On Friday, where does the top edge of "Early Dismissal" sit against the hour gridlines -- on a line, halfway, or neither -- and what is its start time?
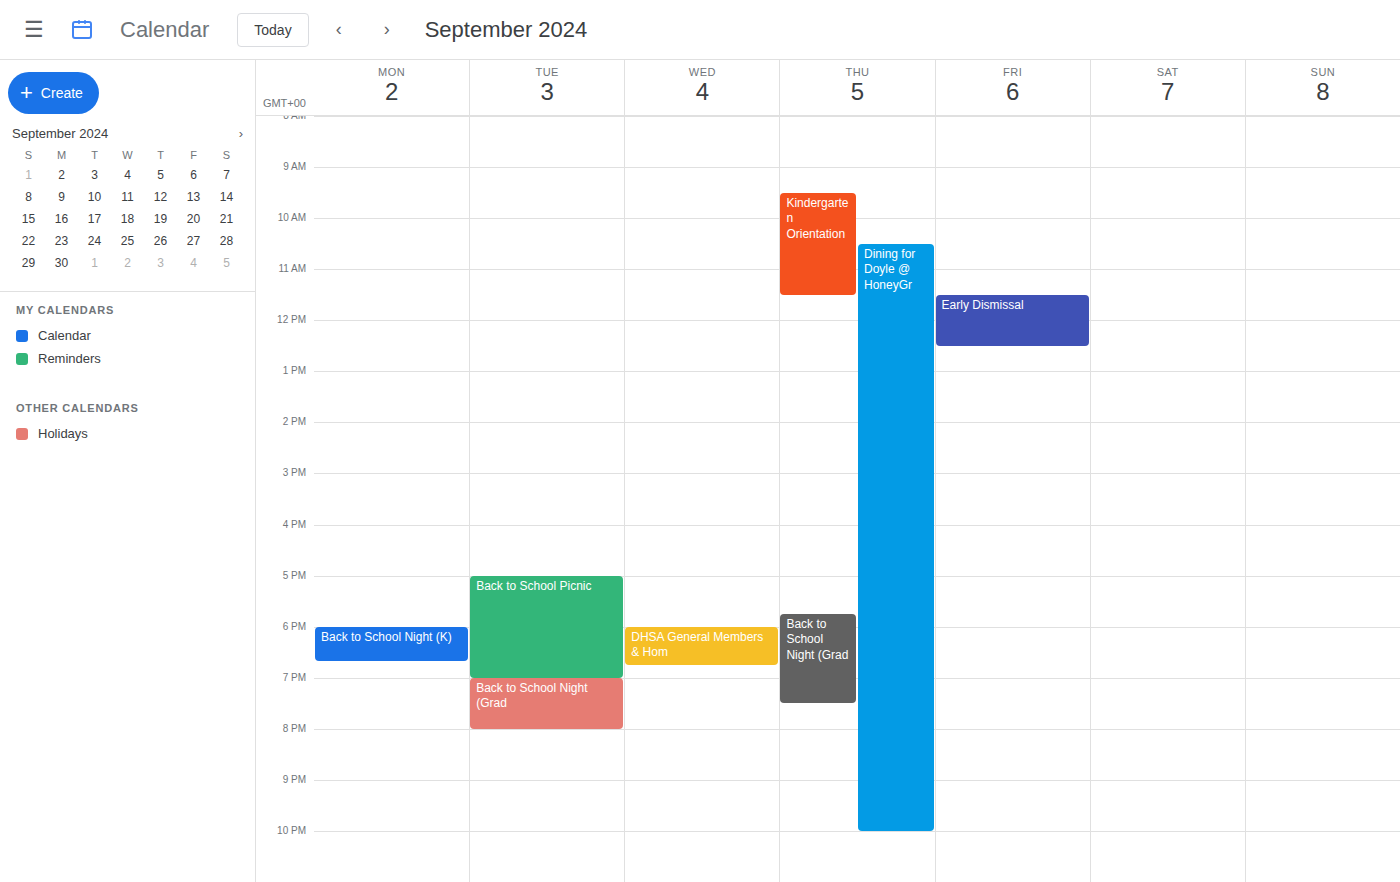
11:30 AM -- halfway between the 11 AM and 12 PM lines.